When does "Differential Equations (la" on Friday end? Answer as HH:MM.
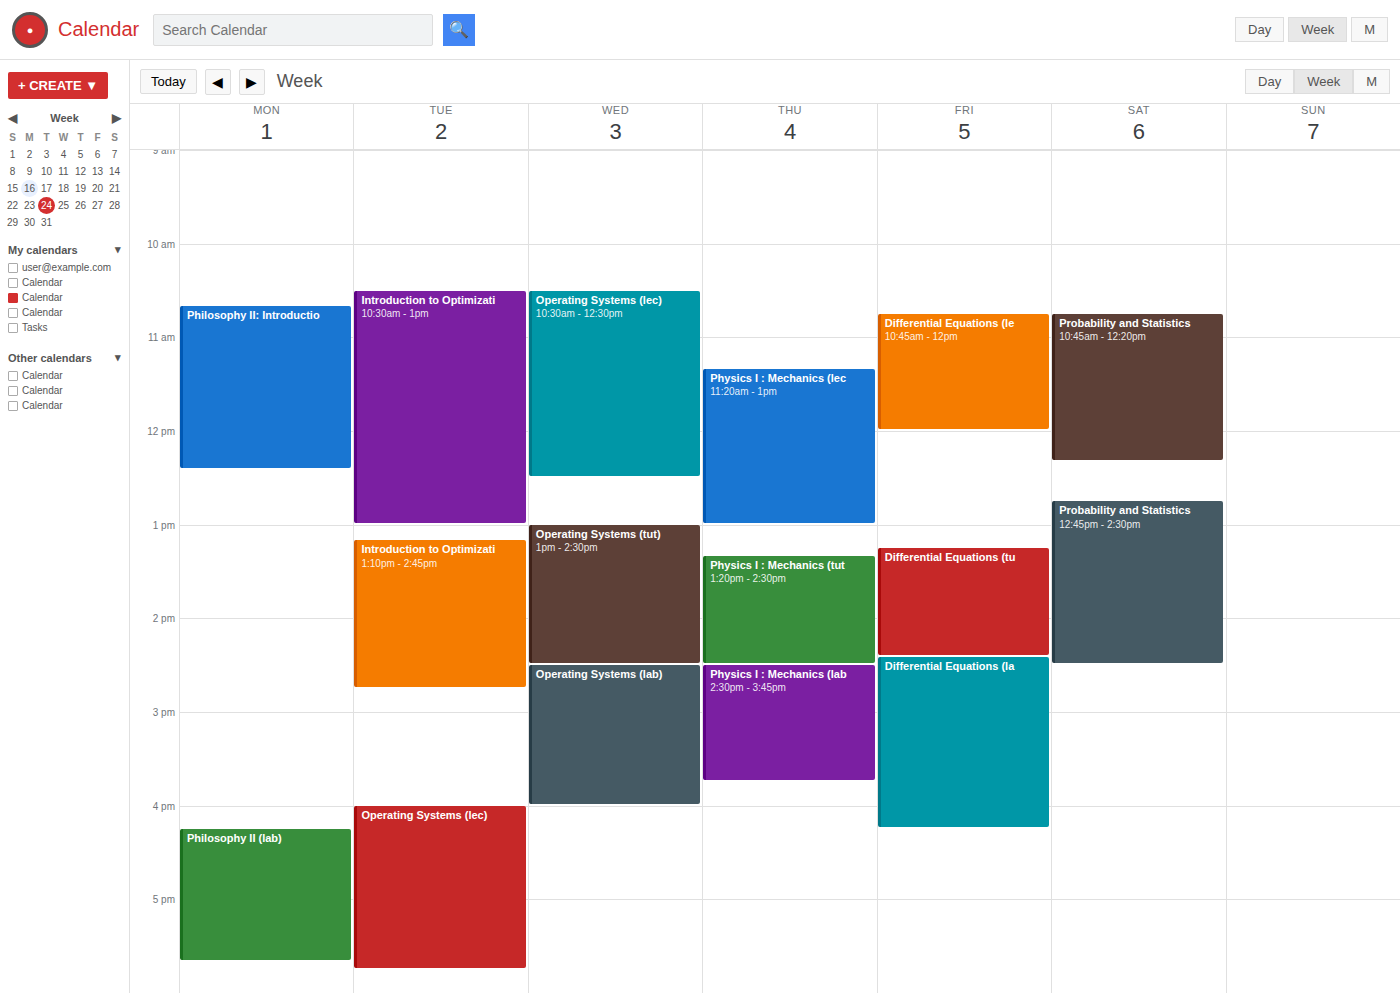
16:15